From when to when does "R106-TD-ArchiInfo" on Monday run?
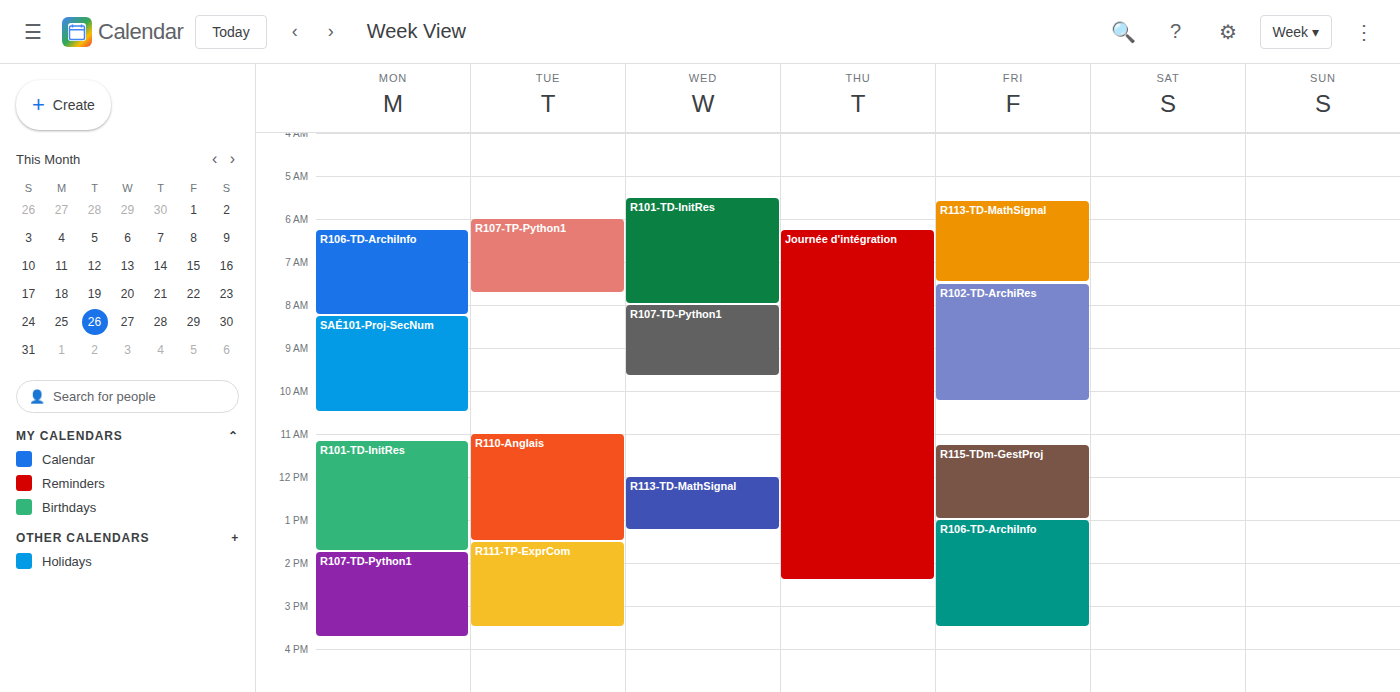
6:15 AM to 8:15 AM